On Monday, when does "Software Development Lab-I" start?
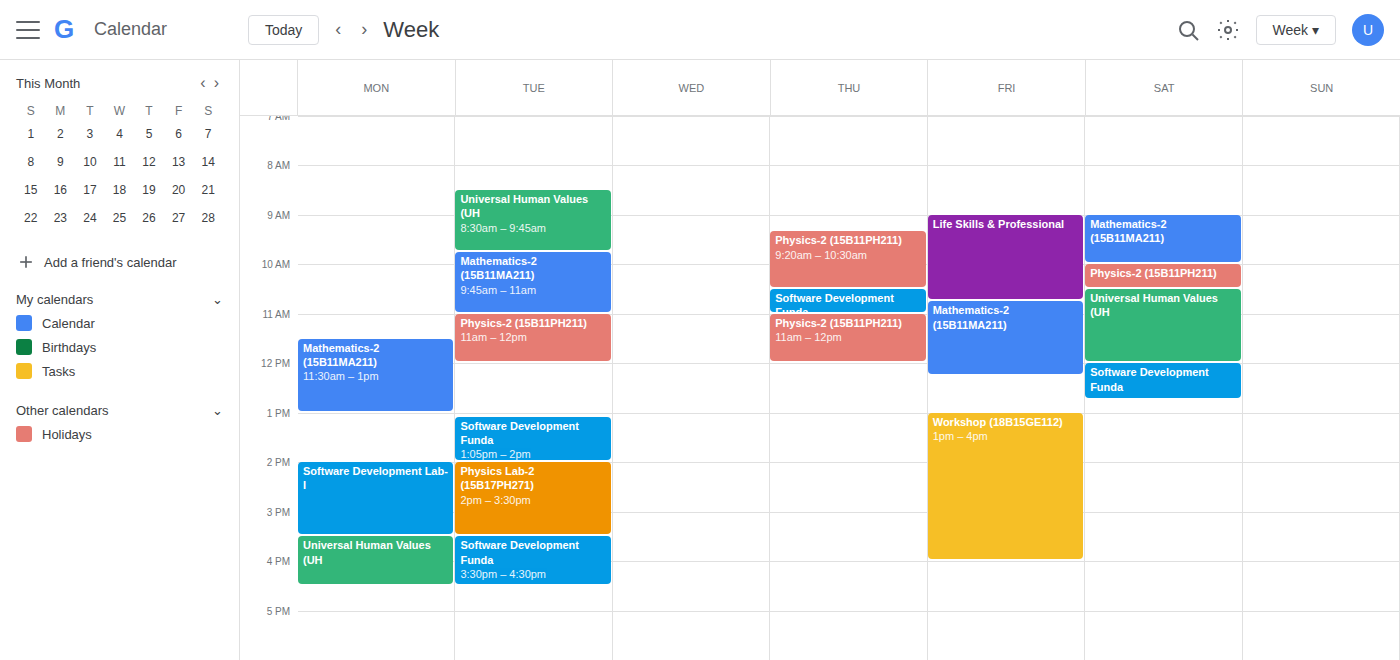
2:00 PM